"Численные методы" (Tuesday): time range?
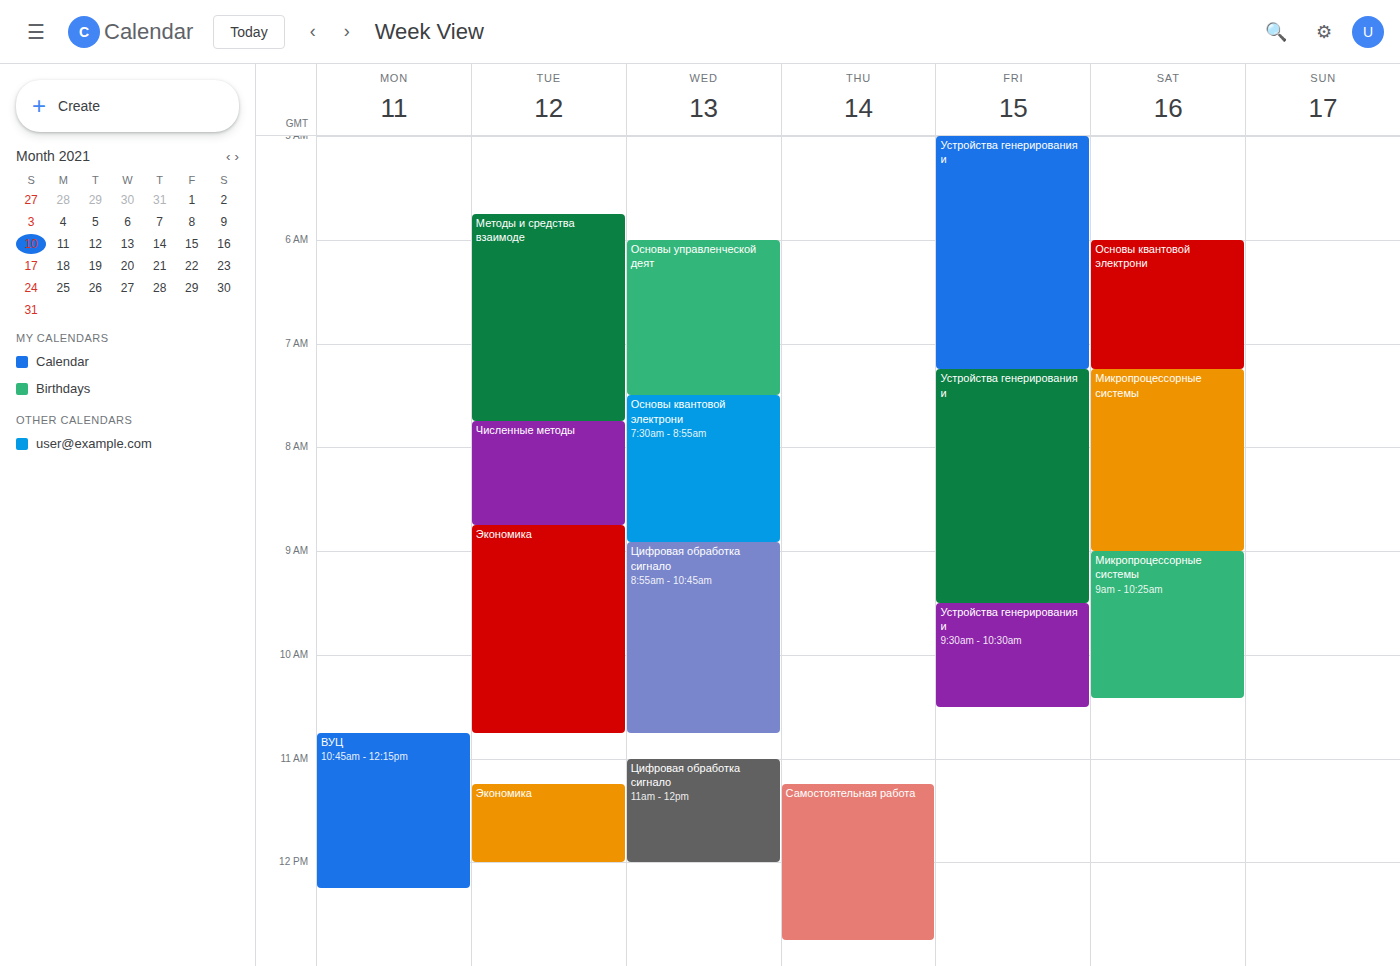
7:45 AM to 8:45 AM